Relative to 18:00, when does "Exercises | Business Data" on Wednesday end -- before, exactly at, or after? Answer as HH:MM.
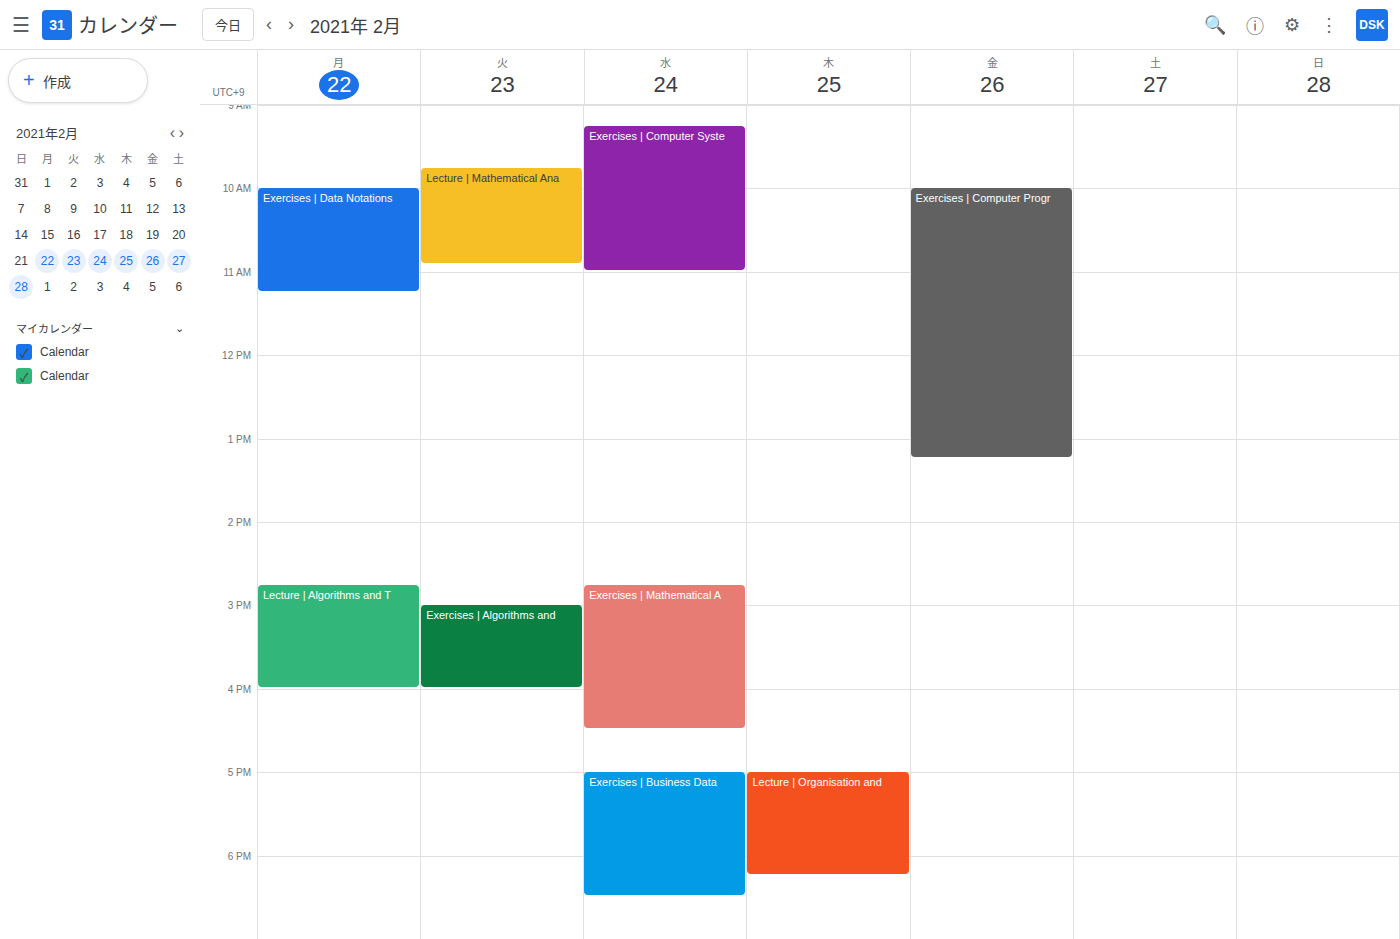
18:30 -- after 18:00, 30 minutes below the 18:00 line.